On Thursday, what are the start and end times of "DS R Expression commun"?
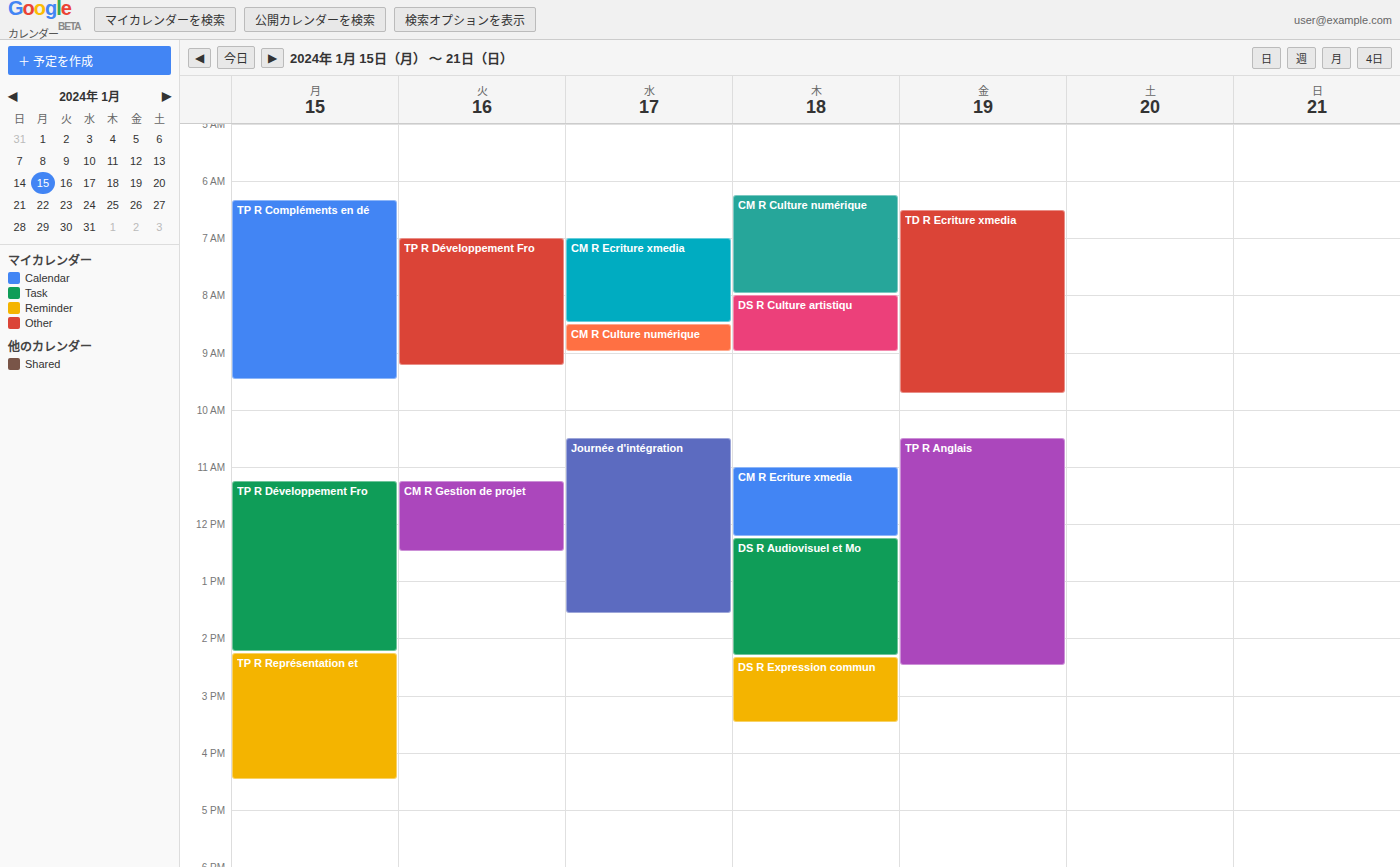
2:20 PM to 3:30 PM